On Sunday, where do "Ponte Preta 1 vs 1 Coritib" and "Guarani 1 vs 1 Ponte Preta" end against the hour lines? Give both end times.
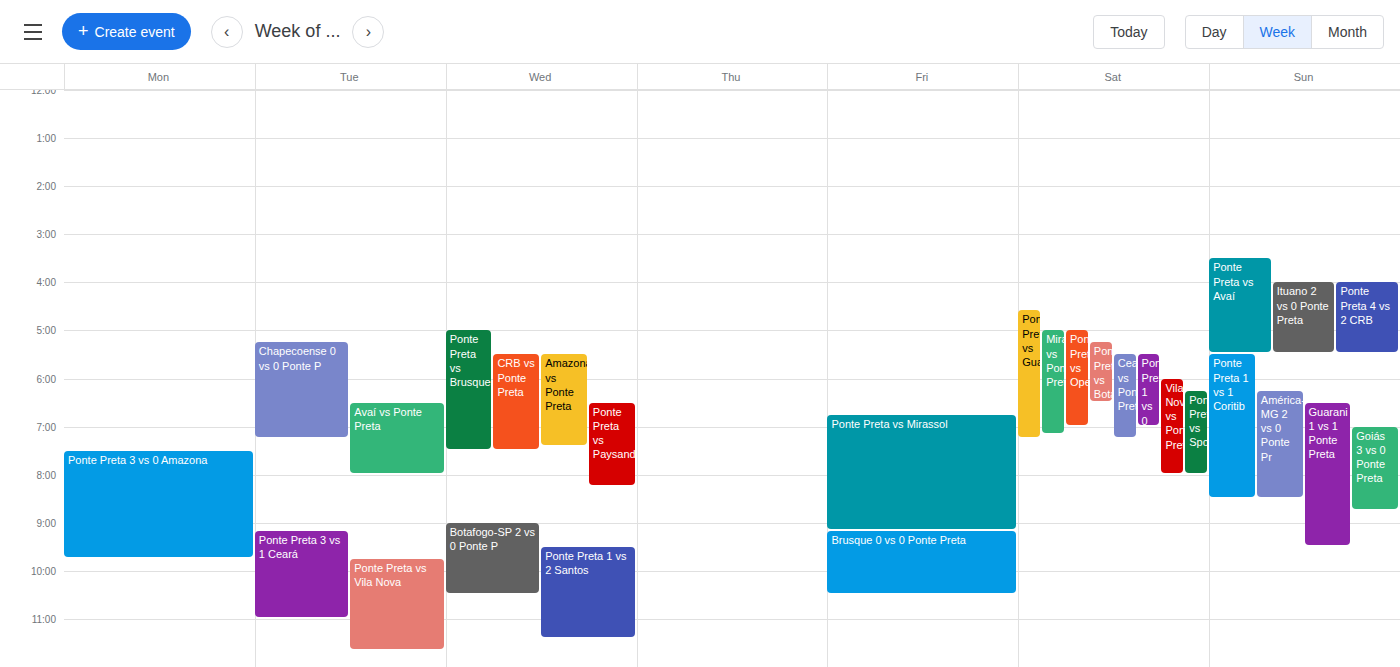
"Ponte Preta 1 vs 1 Coritib": 8:30 PM, halfway between the 8 PM and 9 PM lines. "Guarani 1 vs 1 Ponte Preta": 9:30 PM, halfway between the 9 PM and 10 PM lines.